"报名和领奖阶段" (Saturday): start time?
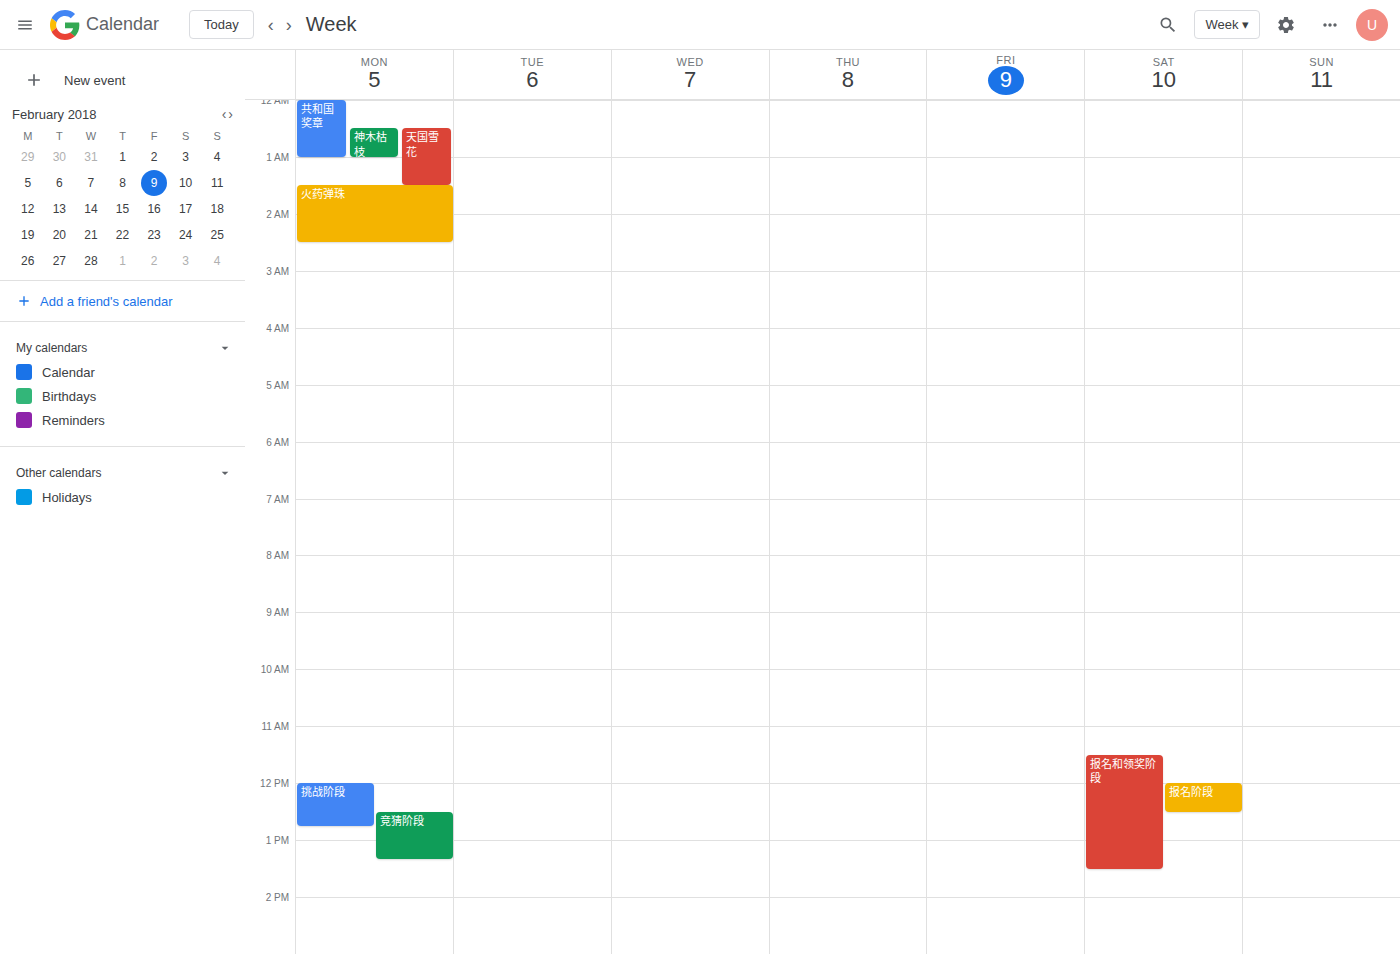
11:30 AM